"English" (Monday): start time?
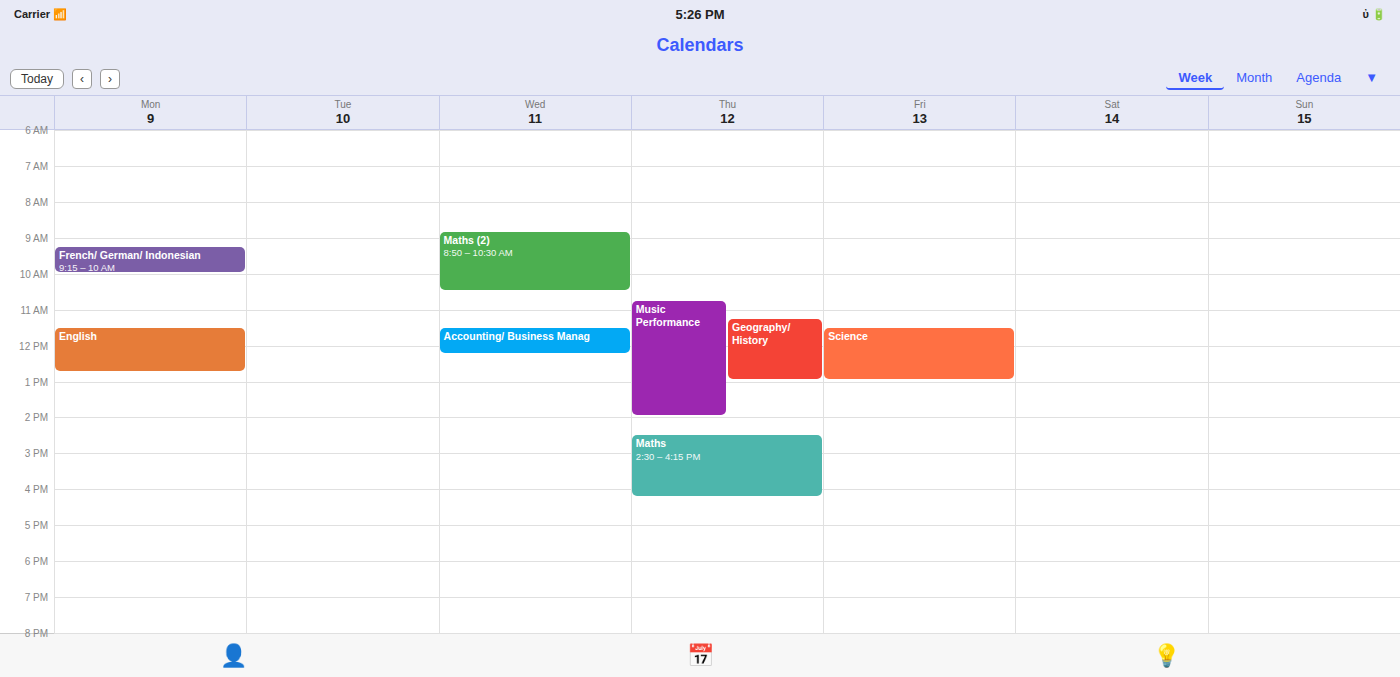
11:30 AM